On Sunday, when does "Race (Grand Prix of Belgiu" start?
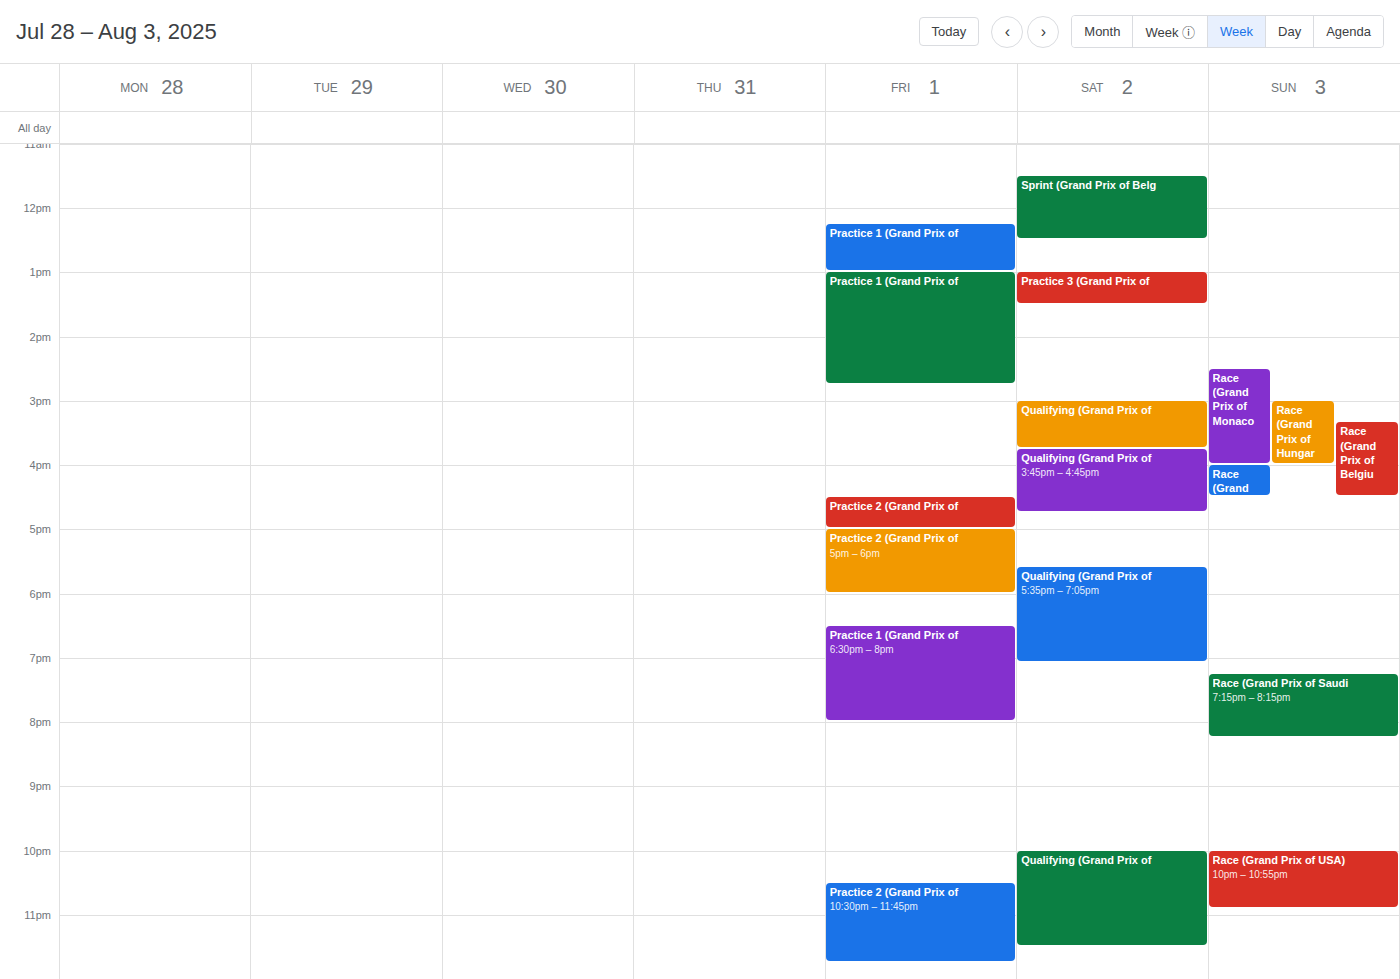
3:20 PM